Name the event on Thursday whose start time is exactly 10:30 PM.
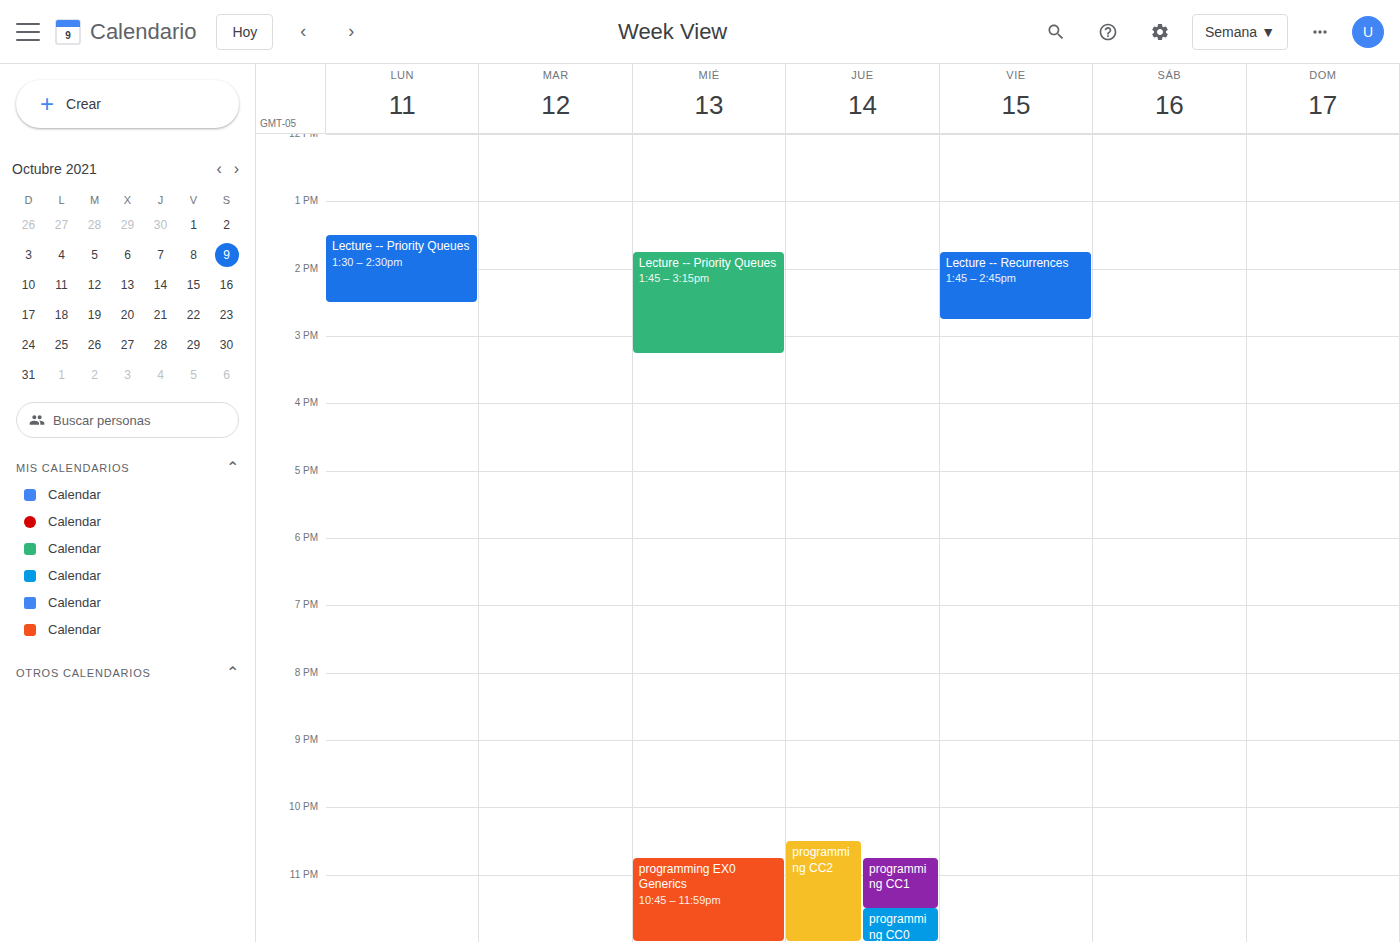
"programming CC2"